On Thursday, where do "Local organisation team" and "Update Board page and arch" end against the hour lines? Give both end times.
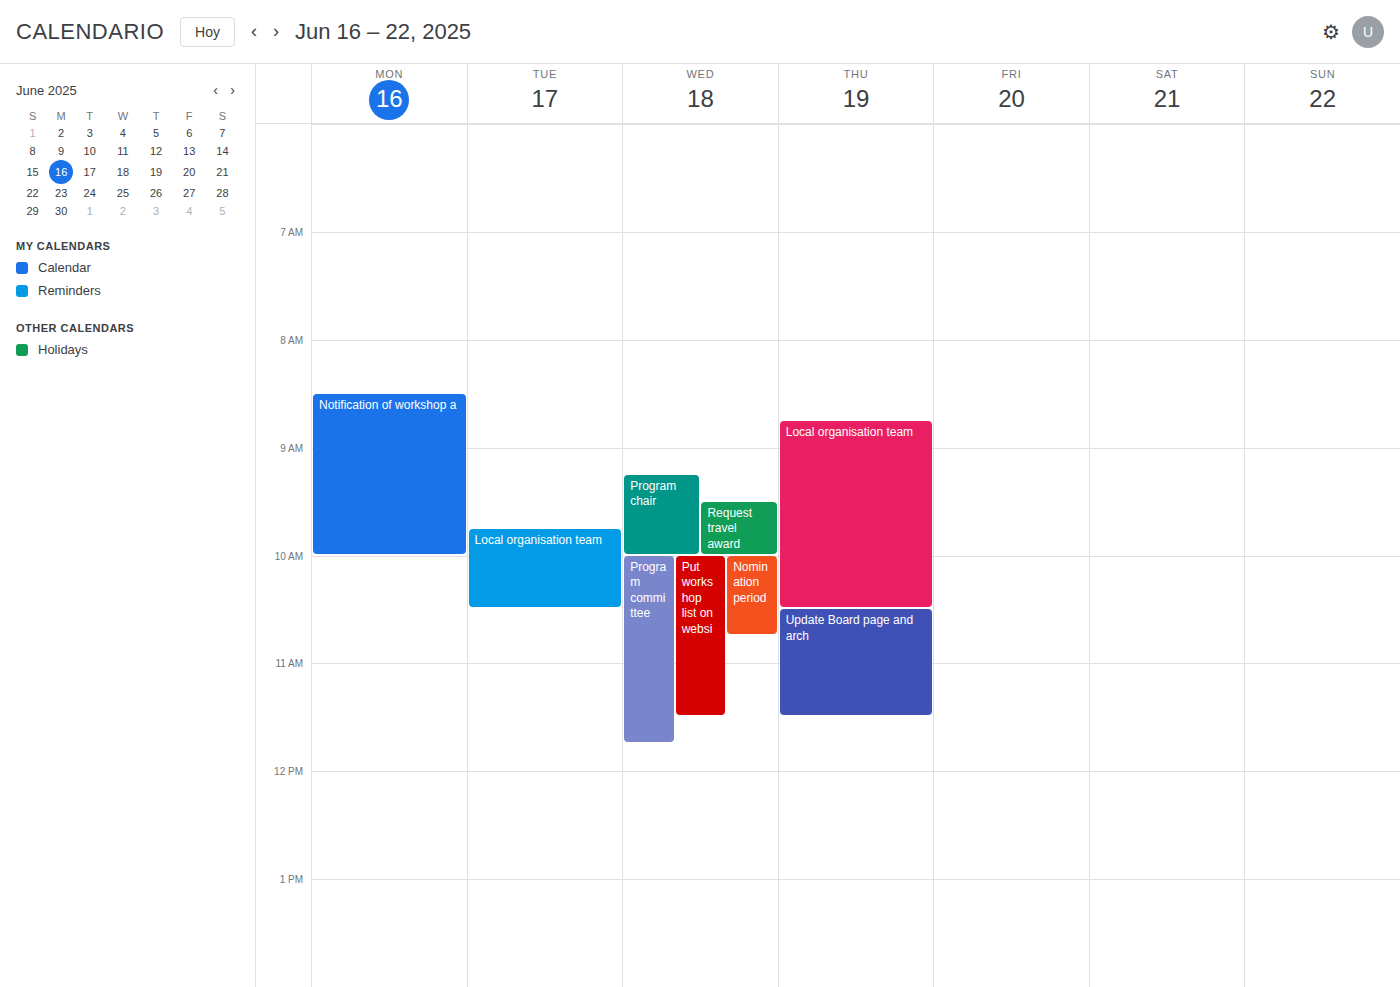
"Local organisation team": 10:30 AM, halfway between the 10 AM and 11 AM lines. "Update Board page and arch": 11:30 AM, halfway between the 11 AM and 12 PM lines.